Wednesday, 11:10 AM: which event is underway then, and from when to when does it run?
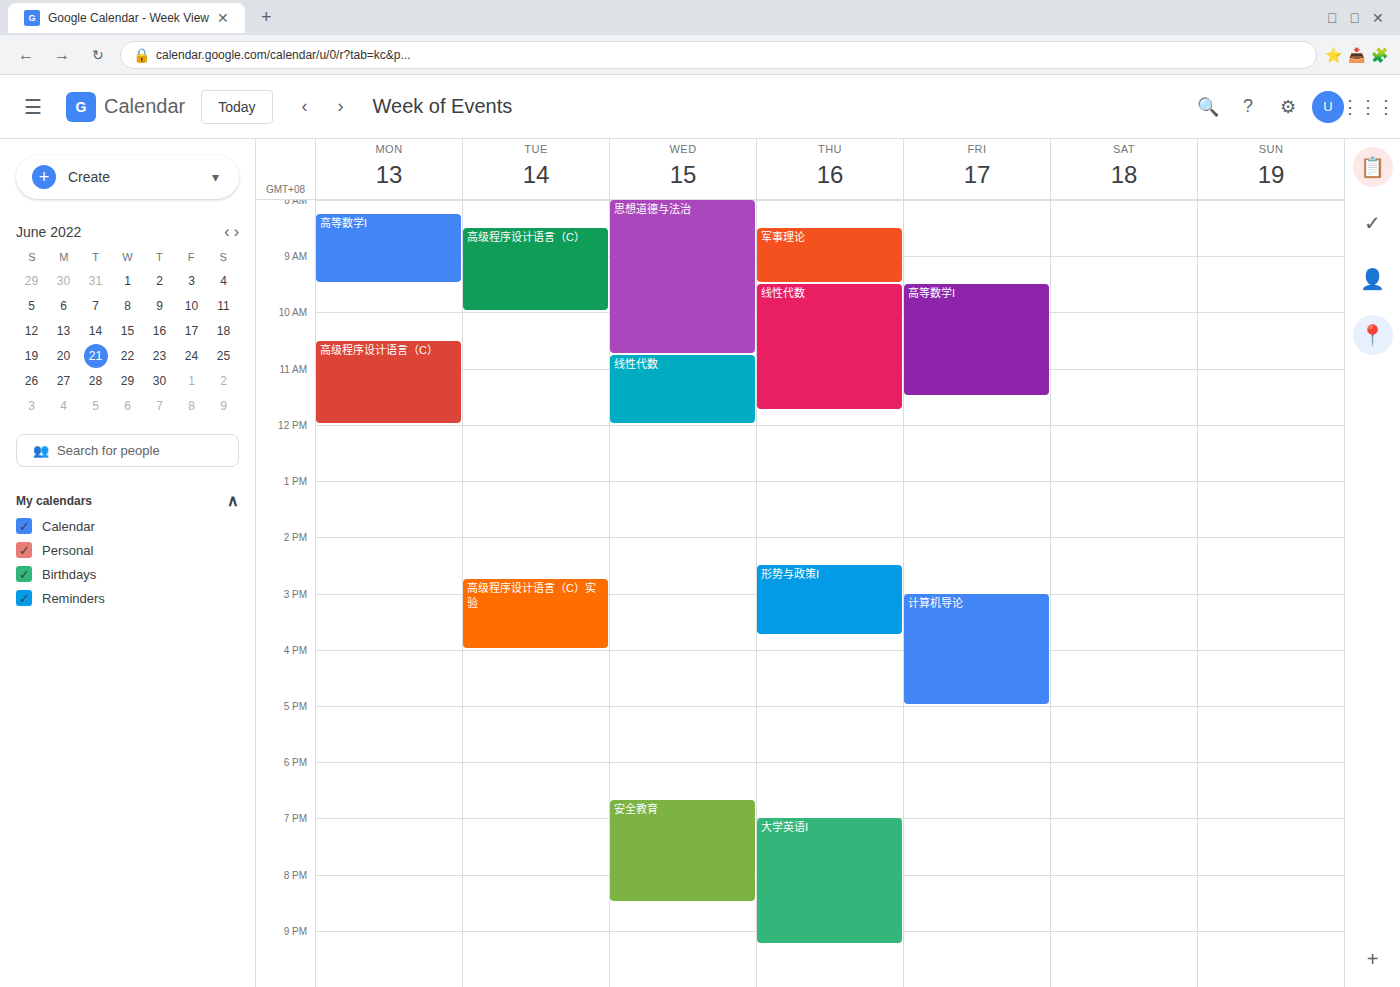
"线性代数", 10:45 AM to 12:00 PM